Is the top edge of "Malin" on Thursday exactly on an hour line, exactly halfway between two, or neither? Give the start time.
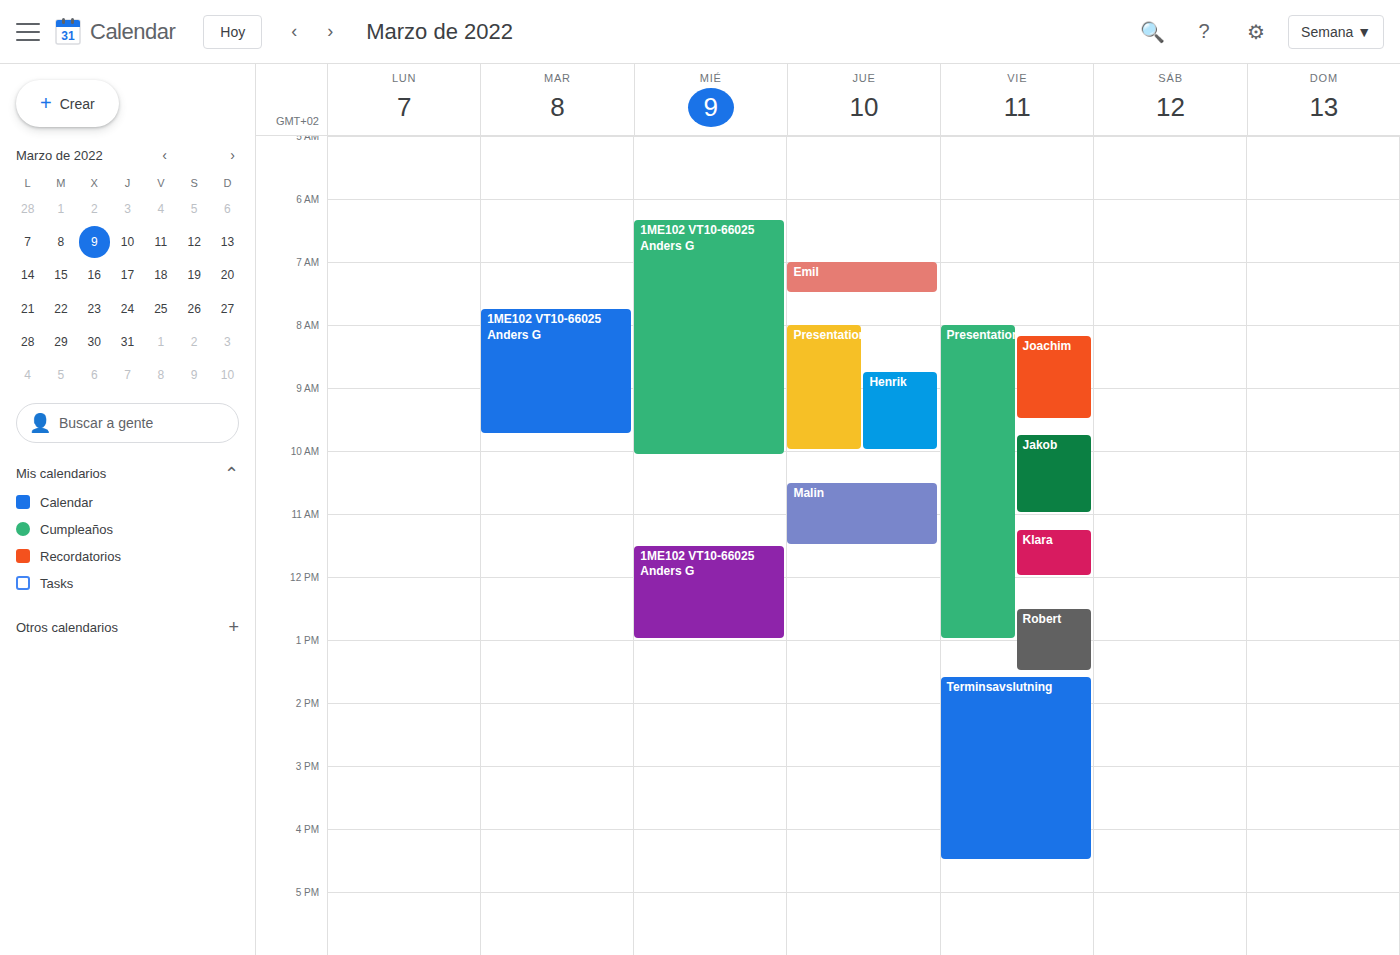
10:30 -- halfway between the 10:00 and 11:00 lines.